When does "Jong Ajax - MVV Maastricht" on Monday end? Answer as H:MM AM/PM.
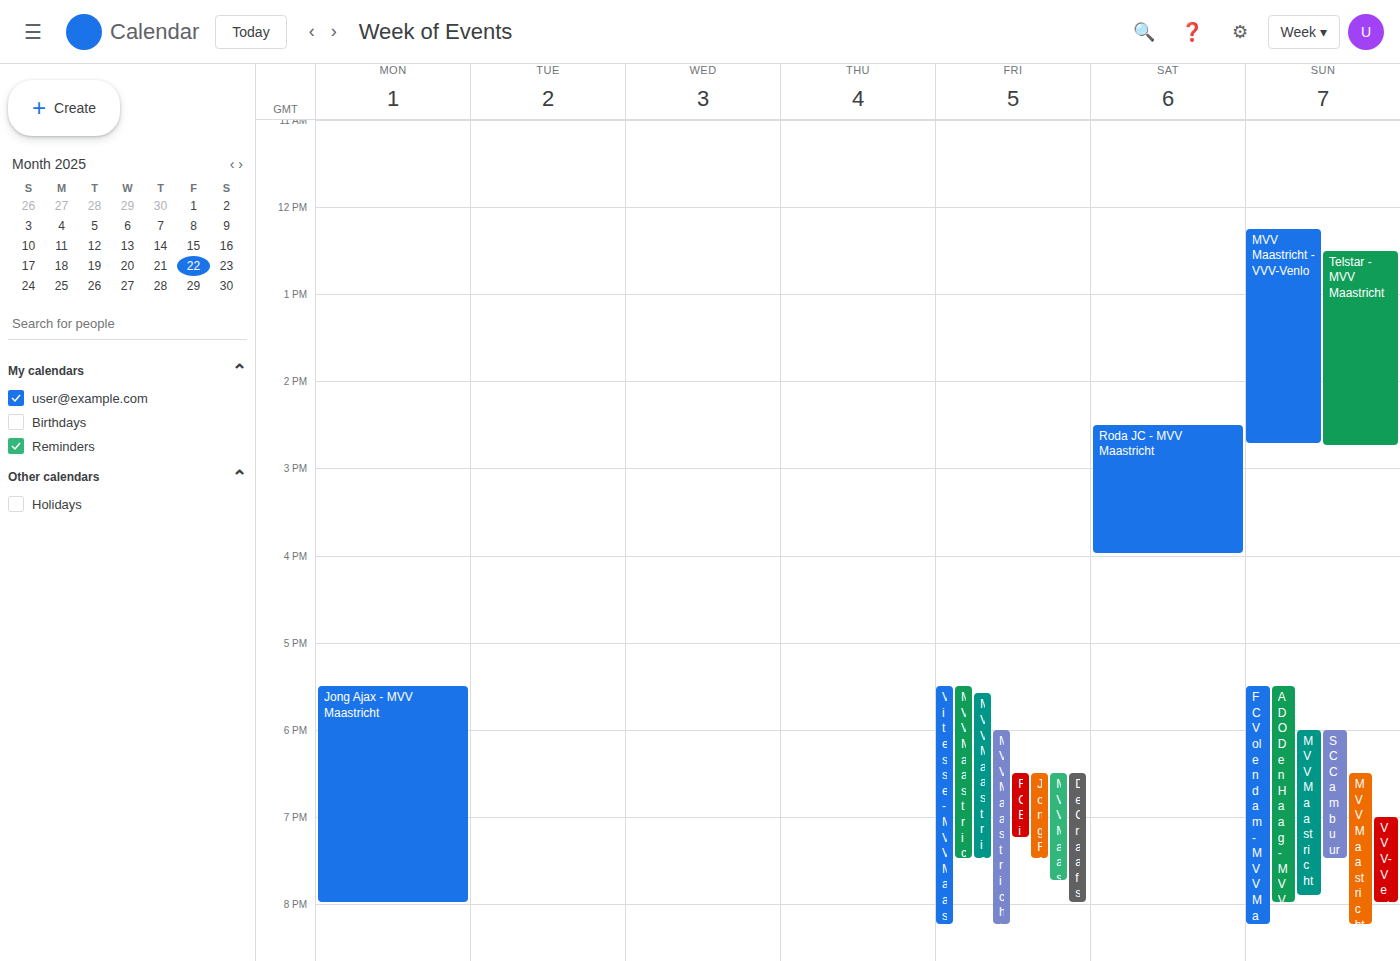
8:00 PM